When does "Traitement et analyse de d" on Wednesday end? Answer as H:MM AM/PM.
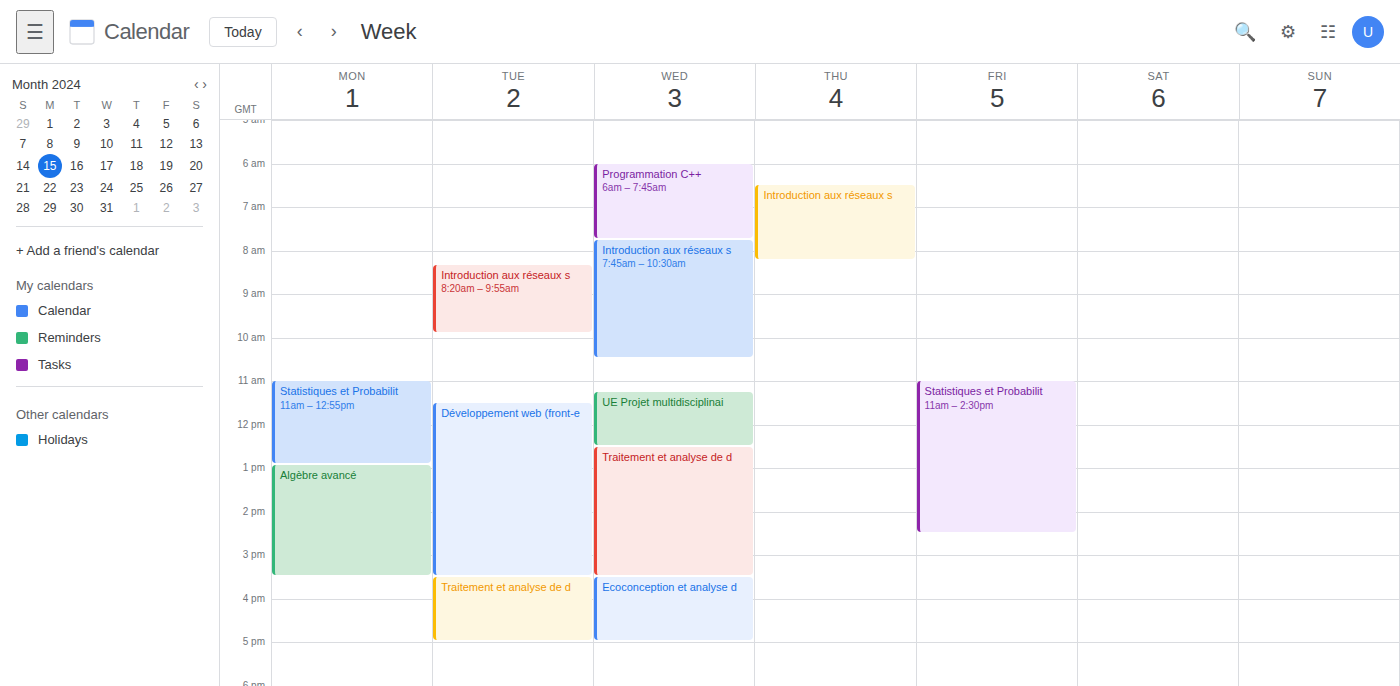
3:30 PM